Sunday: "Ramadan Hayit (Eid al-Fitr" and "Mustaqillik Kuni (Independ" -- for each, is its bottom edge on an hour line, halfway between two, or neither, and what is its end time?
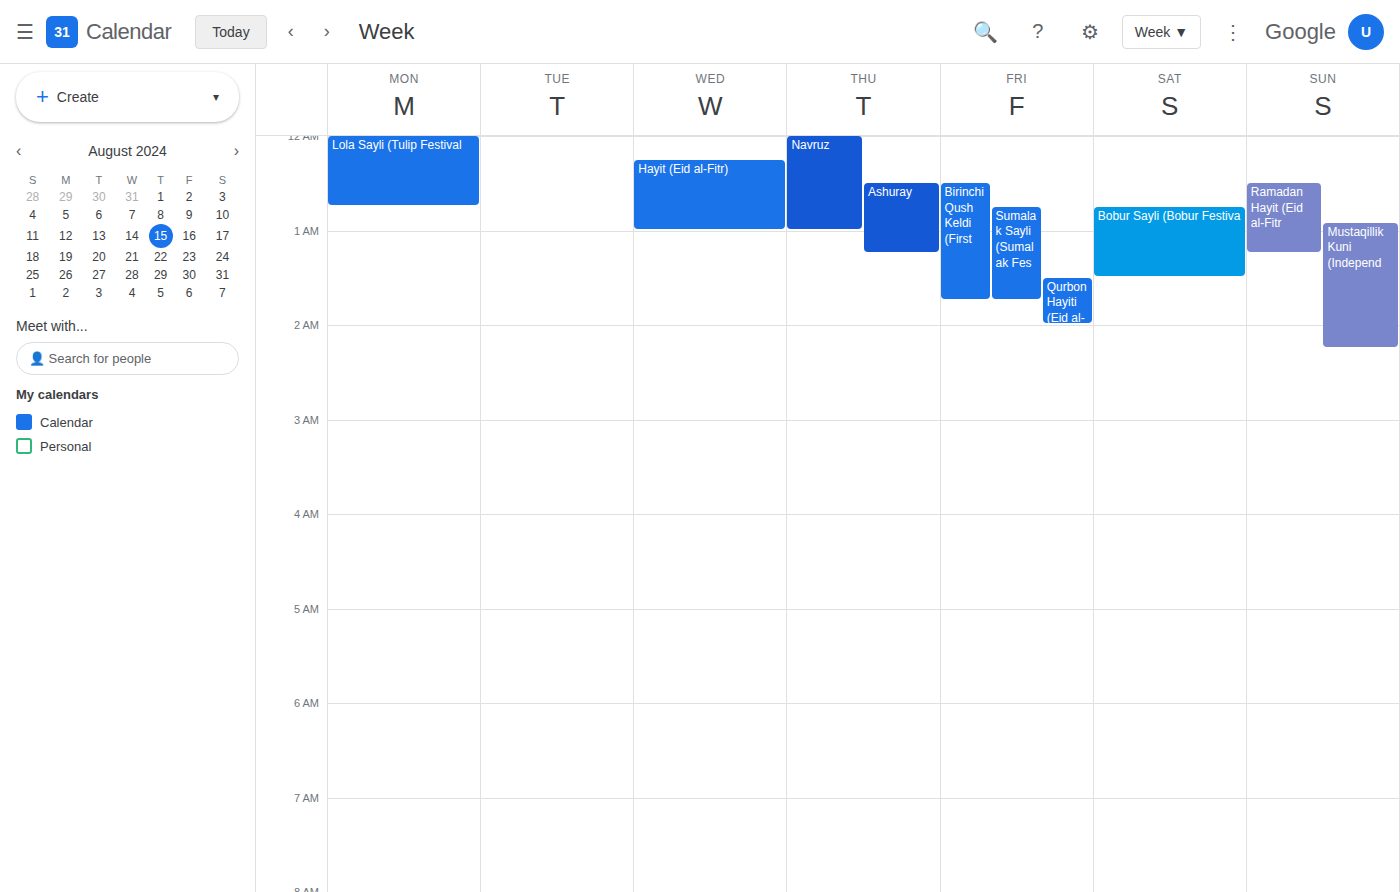
"Ramadan Hayit (Eid al-Fitr": 1:15 AM, neither: a quarter of the way from the 1 AM line to the 2 AM line. "Mustaqillik Kuni (Independ": 2:15 AM, neither: a quarter of the way from the 2 AM line to the 3 AM line.